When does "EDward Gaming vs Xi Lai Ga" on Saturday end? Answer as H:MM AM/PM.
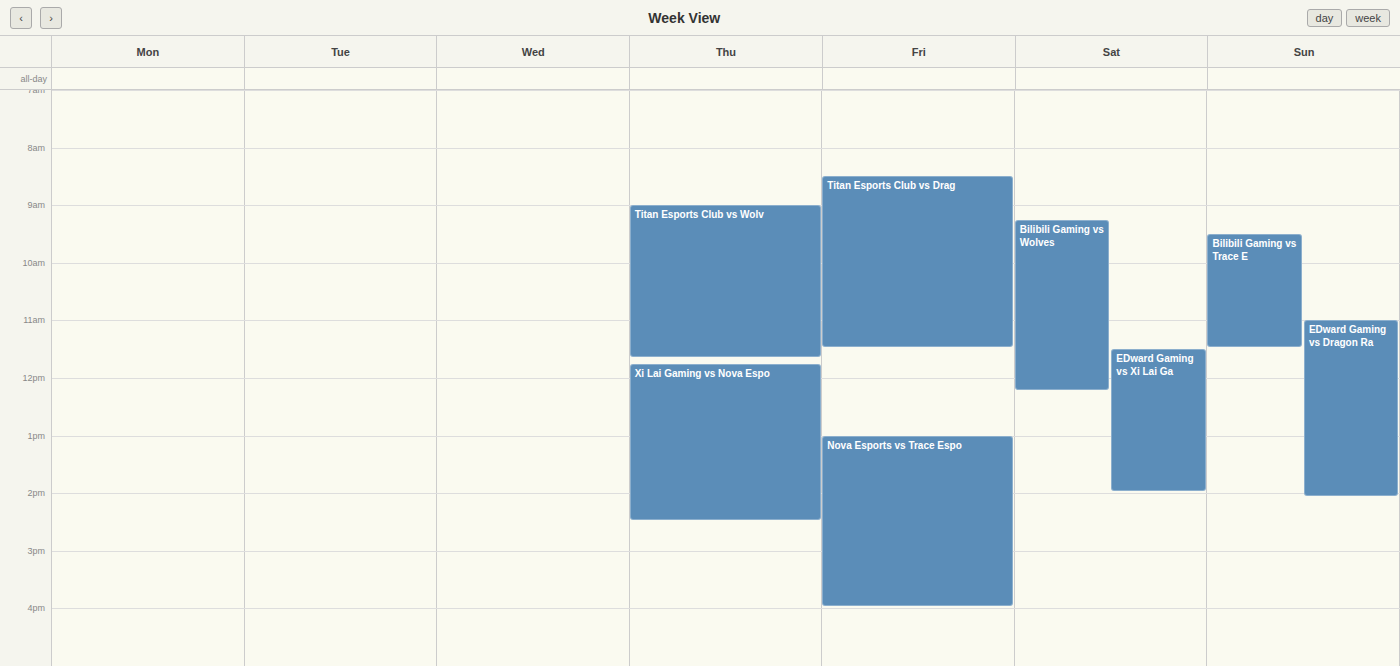
2:00 PM